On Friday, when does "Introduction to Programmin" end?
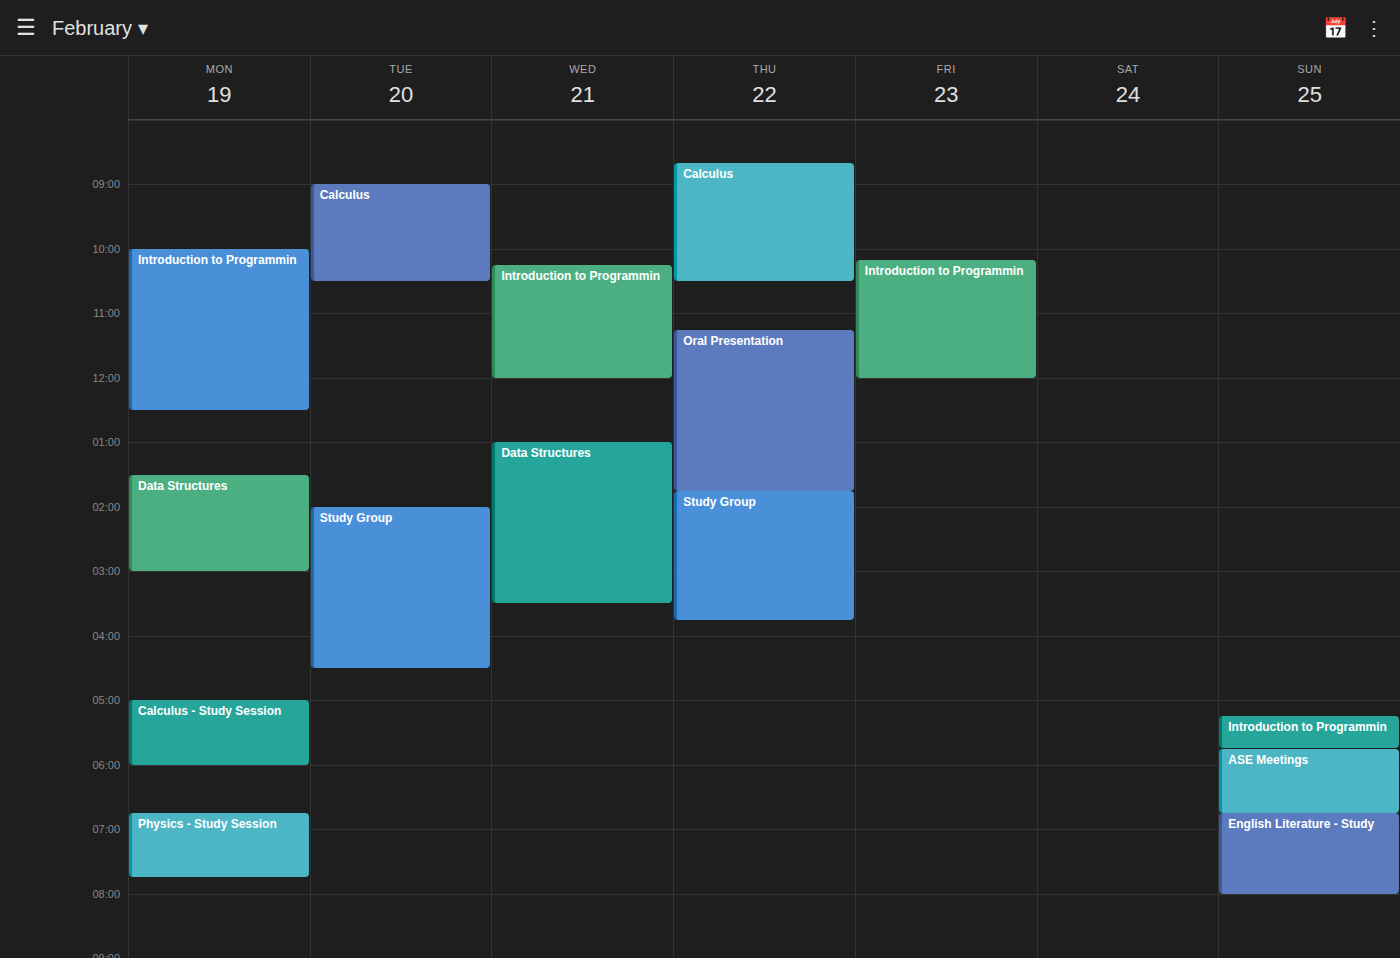
12:00 PM